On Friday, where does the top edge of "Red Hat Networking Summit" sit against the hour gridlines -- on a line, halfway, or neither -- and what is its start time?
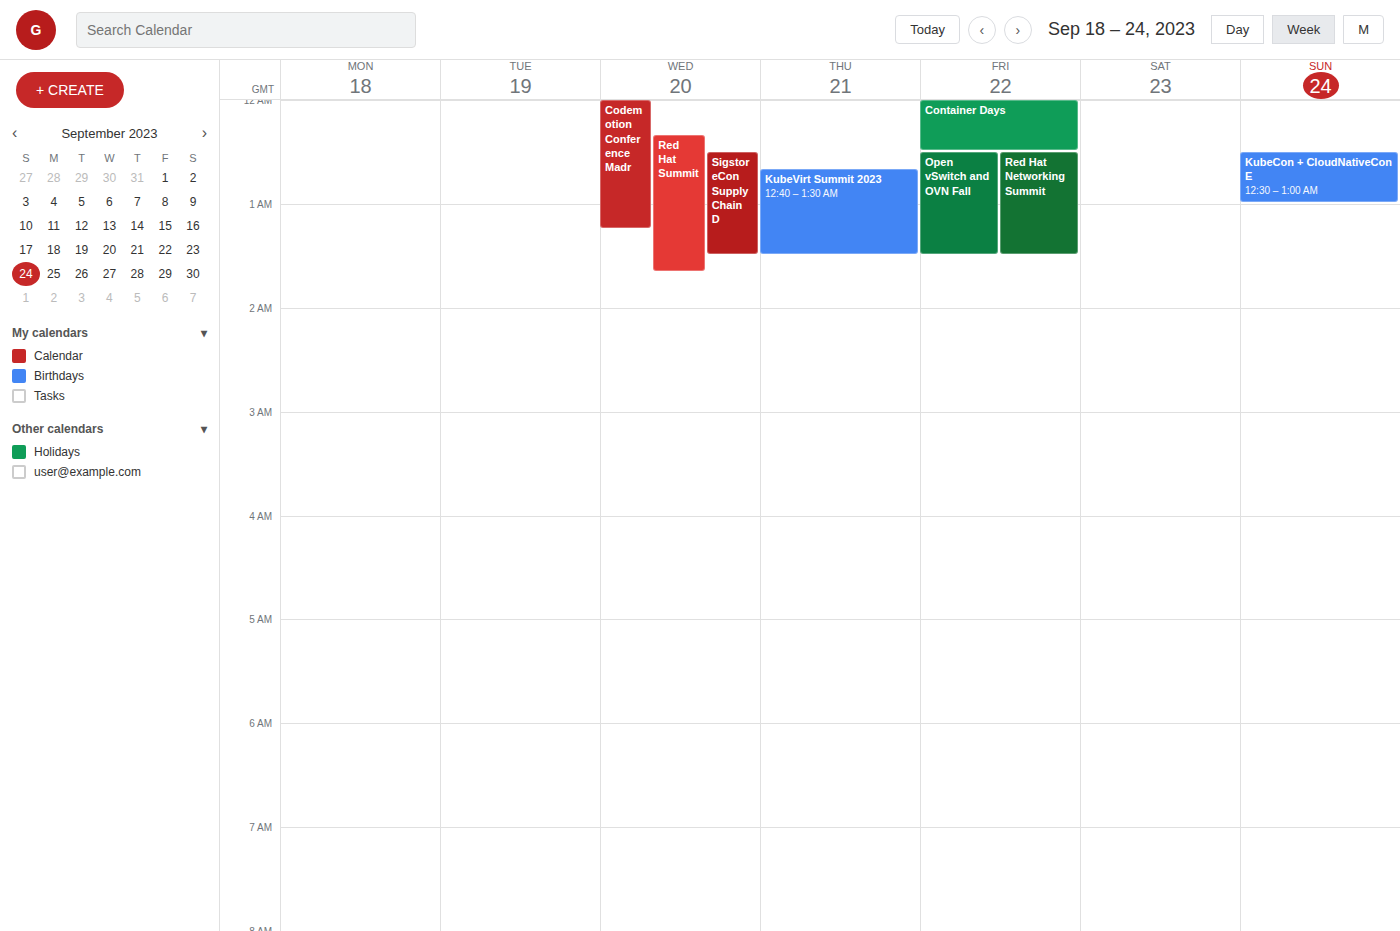
12:30 AM -- halfway between the 12 AM and 1 AM lines.